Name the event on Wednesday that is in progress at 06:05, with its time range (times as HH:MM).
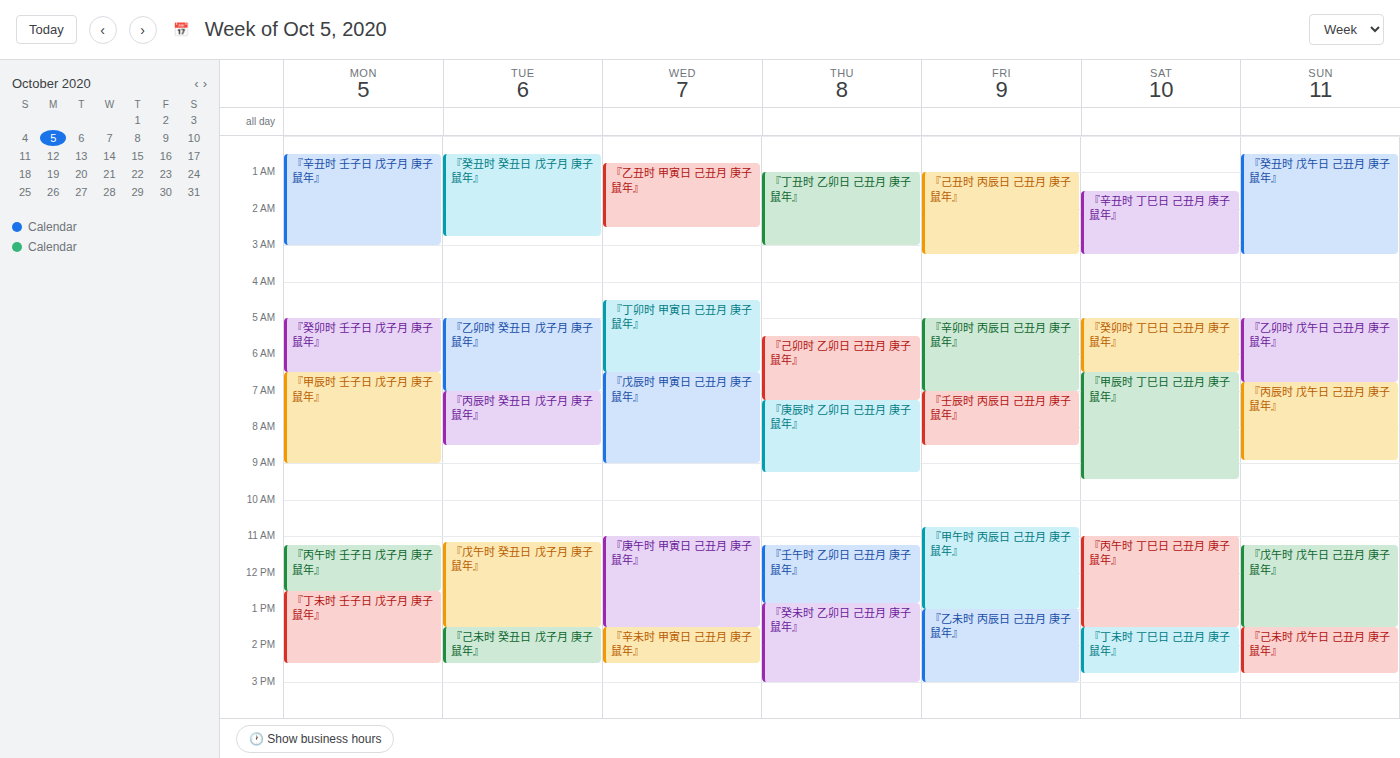
"『丁卯时 甲寅日 己丑月 庚子鼠年』", 04:30 to 06:30